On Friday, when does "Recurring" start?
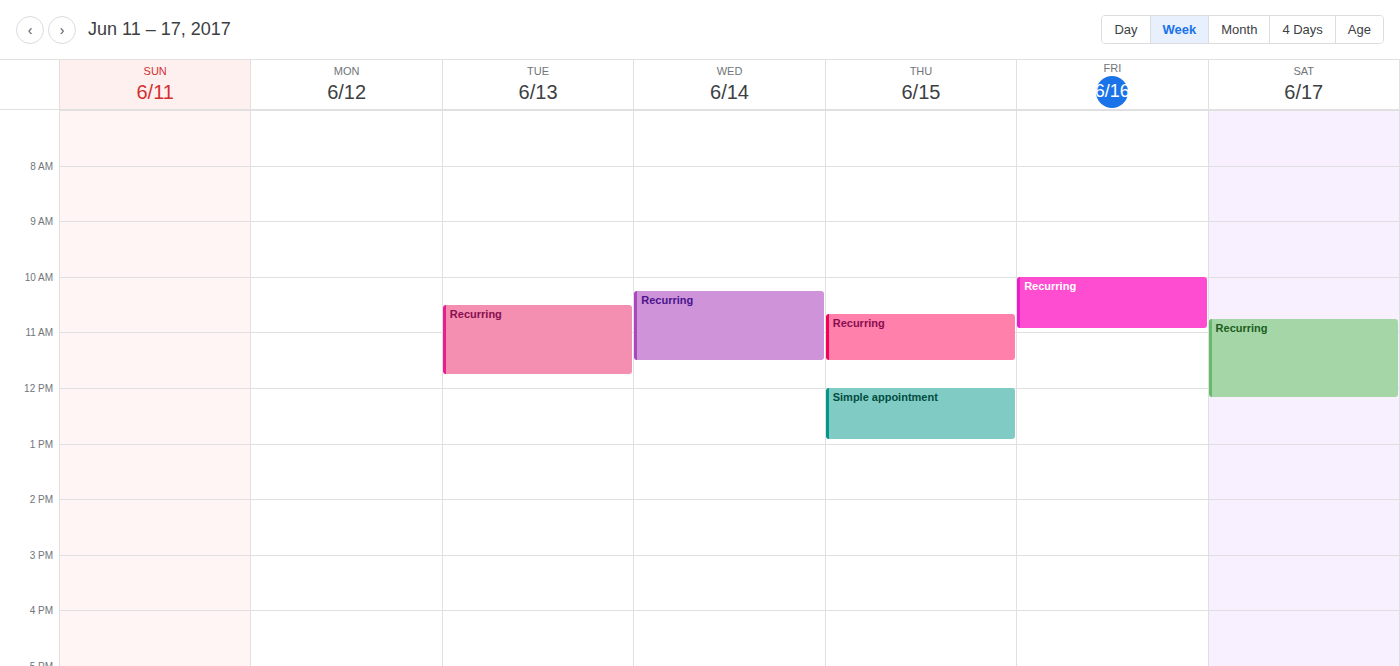
10:00 AM